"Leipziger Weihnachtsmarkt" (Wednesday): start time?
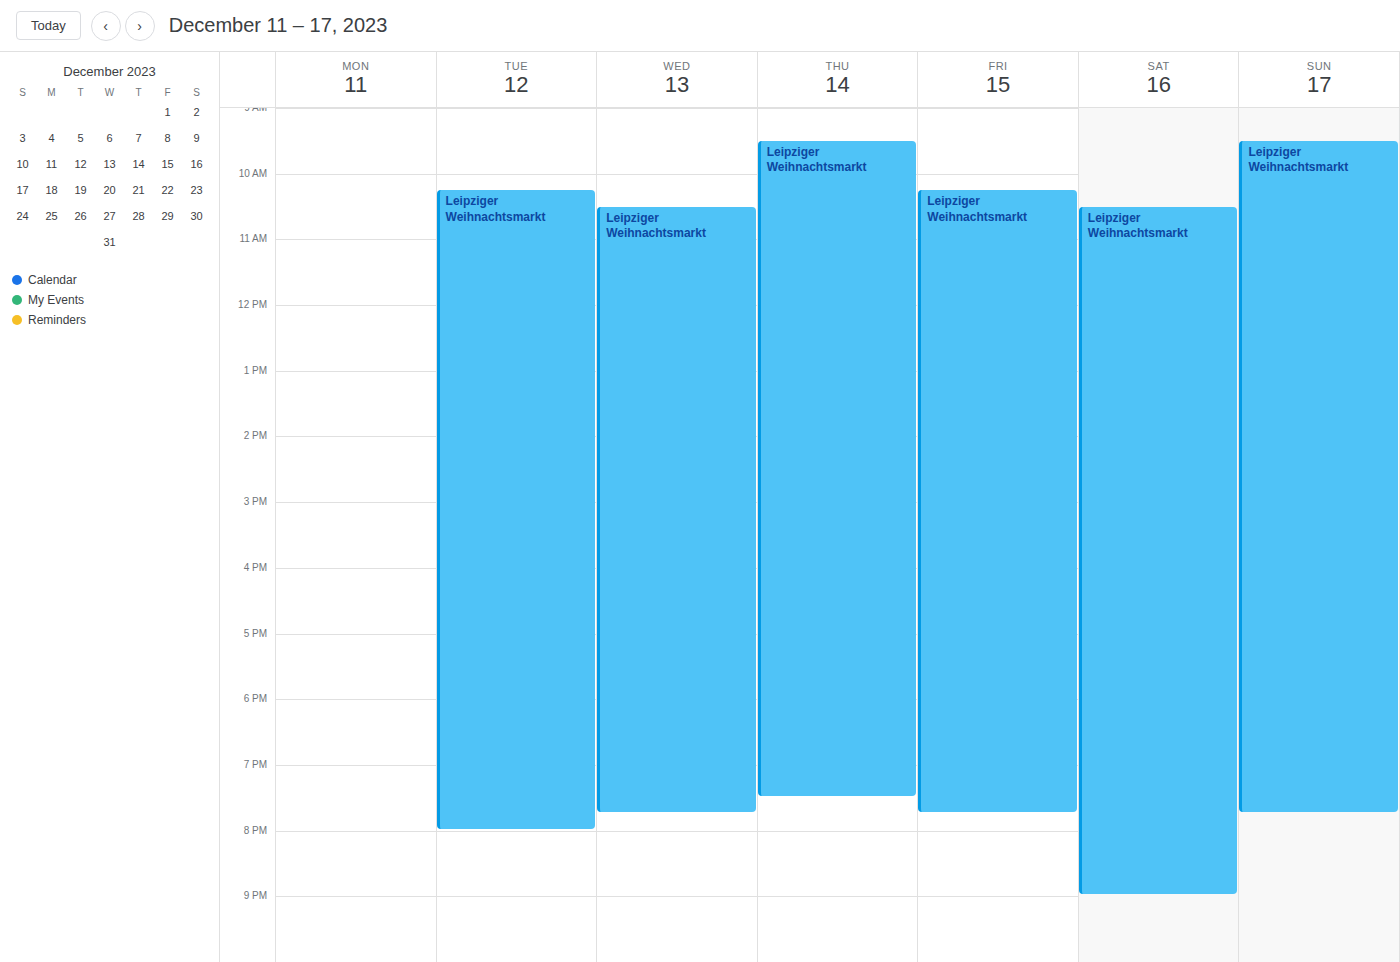
10:30 AM